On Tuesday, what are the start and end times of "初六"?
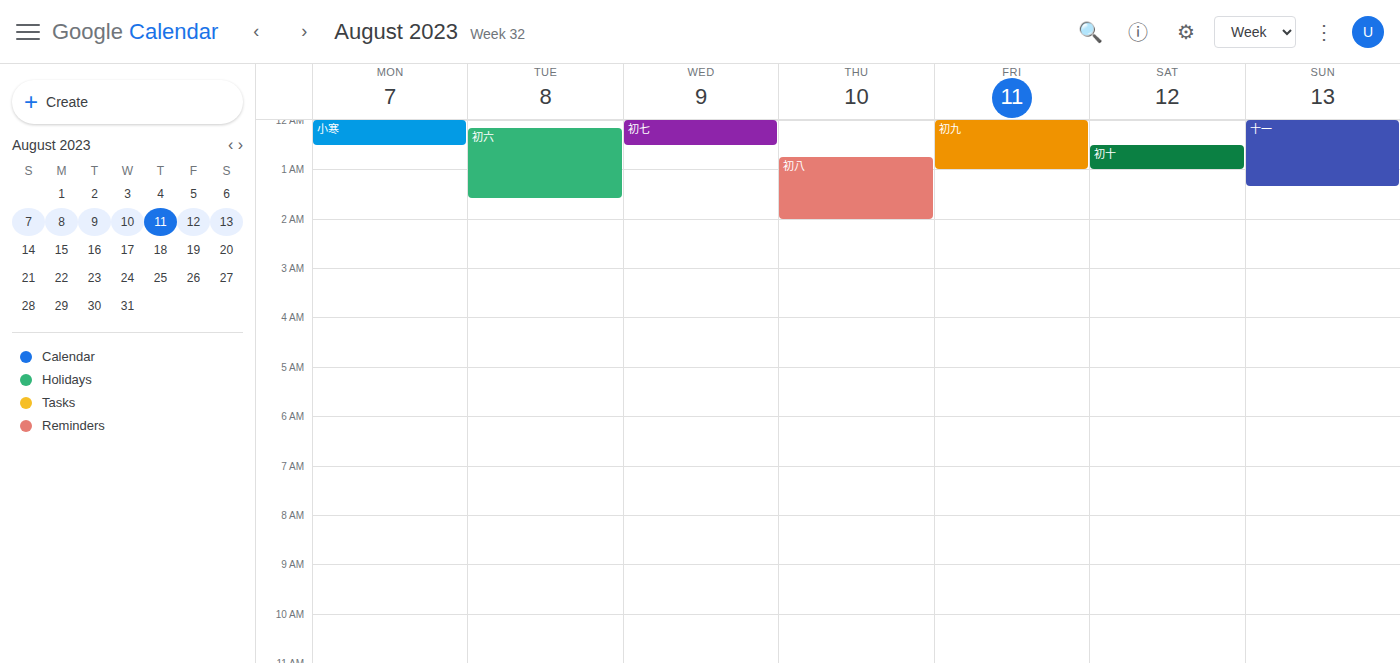
12:10 AM to 1:35 AM